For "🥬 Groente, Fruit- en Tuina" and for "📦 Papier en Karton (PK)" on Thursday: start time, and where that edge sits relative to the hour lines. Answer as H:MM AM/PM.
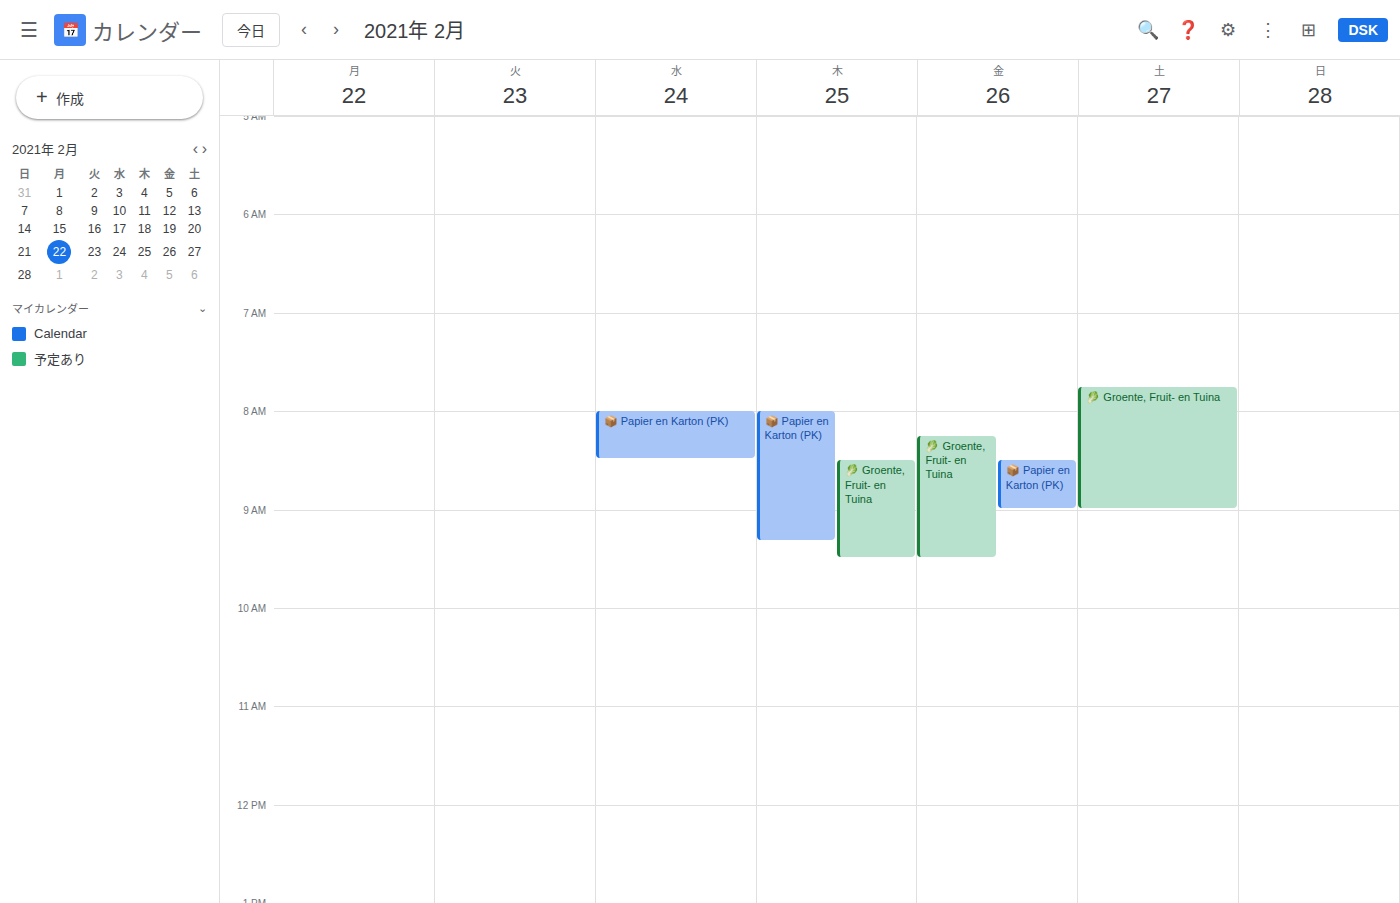
"🥬 Groente, Fruit- en Tuina": 8:30 AM, halfway between the 8 AM and 9 AM lines. "📦 Papier en Karton (PK)": 8:00 AM, exactly on the 8 AM line.